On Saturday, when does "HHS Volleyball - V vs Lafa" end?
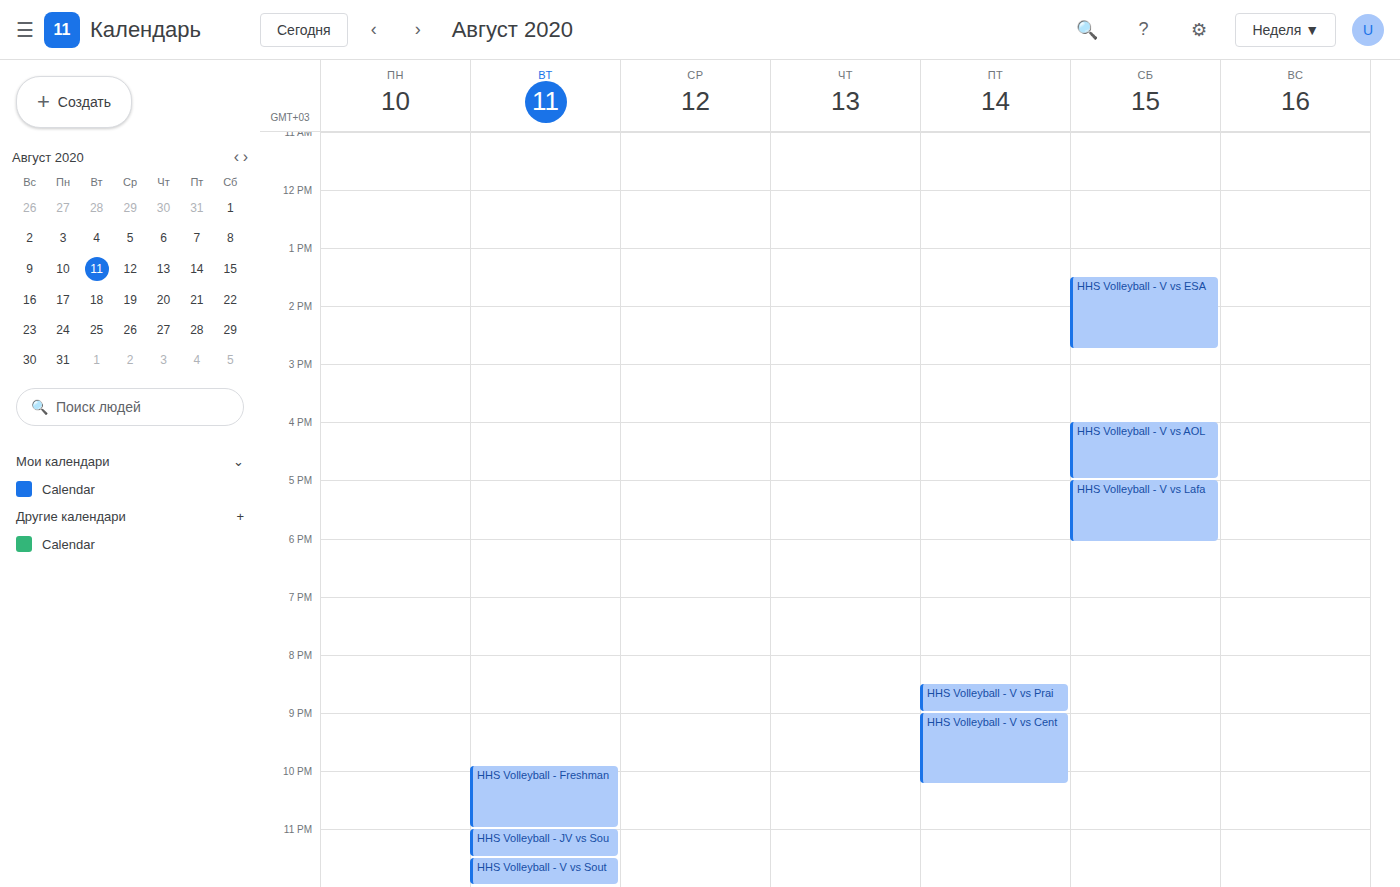
6:05 PM